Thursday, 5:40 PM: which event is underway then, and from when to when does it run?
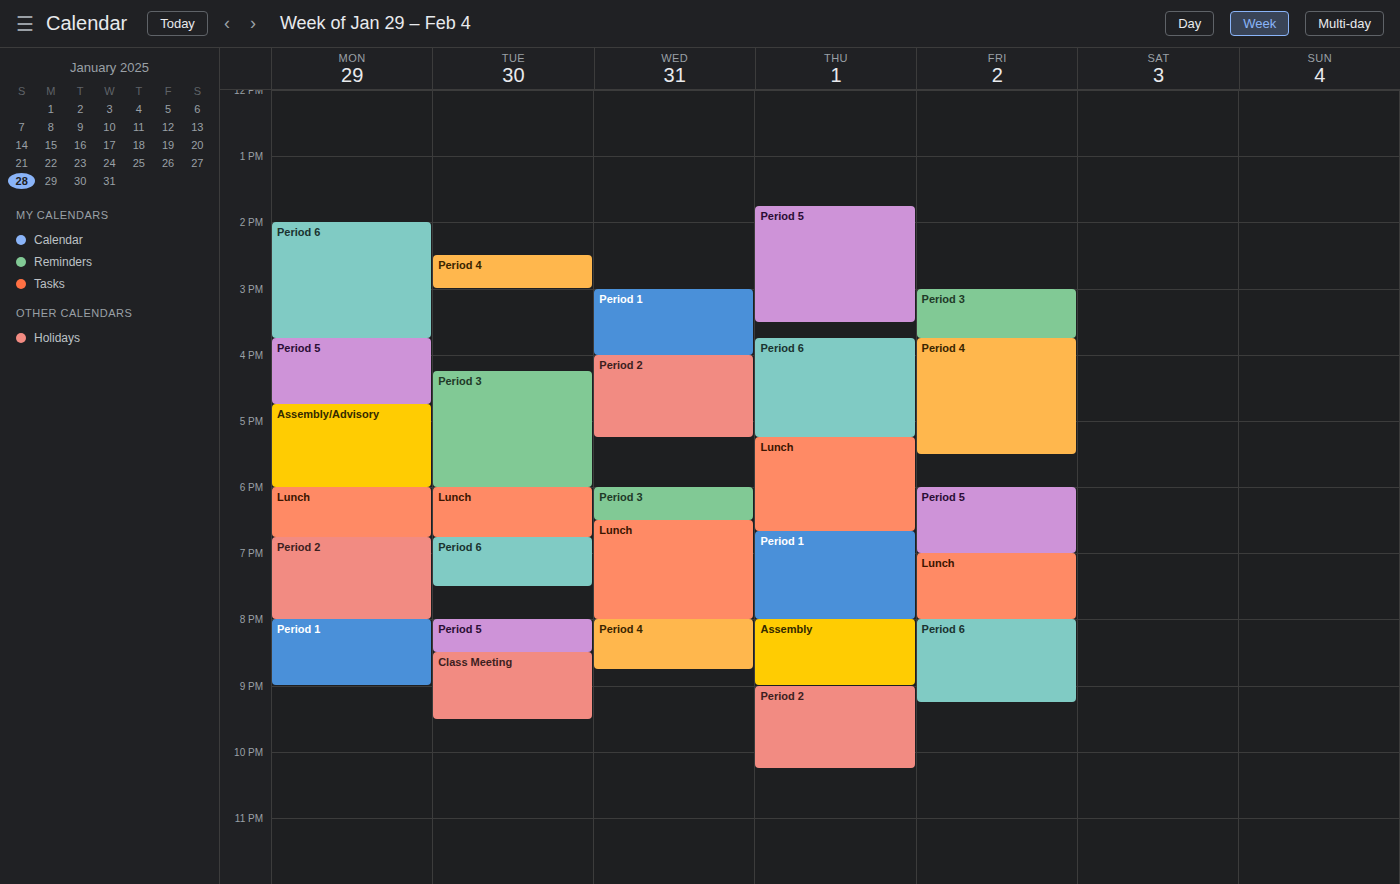
"Lunch", 5:15 PM to 6:40 PM